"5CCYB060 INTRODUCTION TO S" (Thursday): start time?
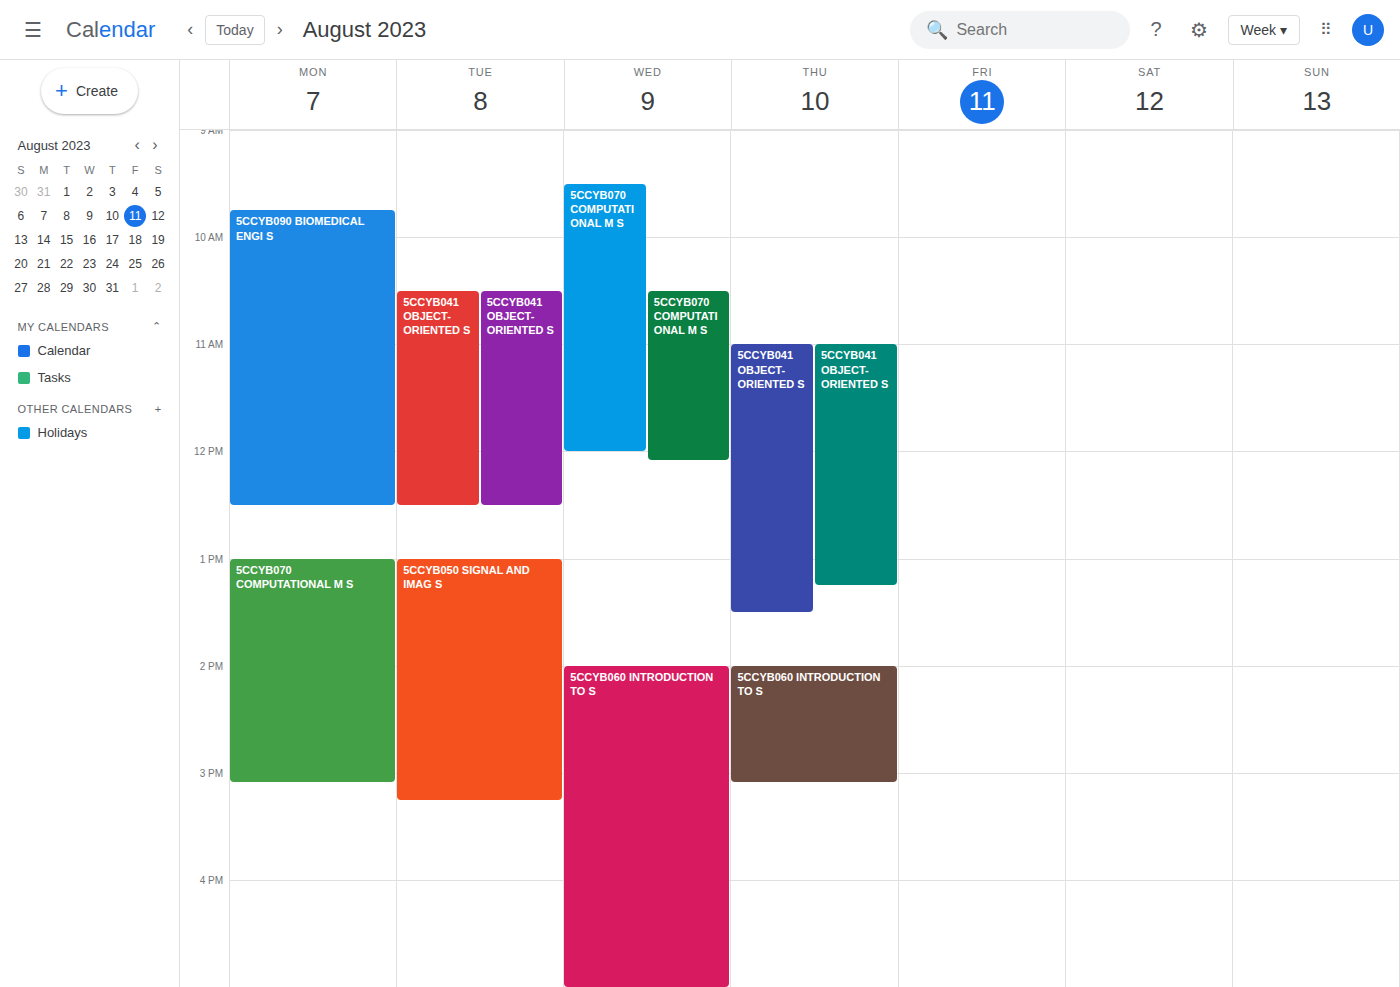
14:00